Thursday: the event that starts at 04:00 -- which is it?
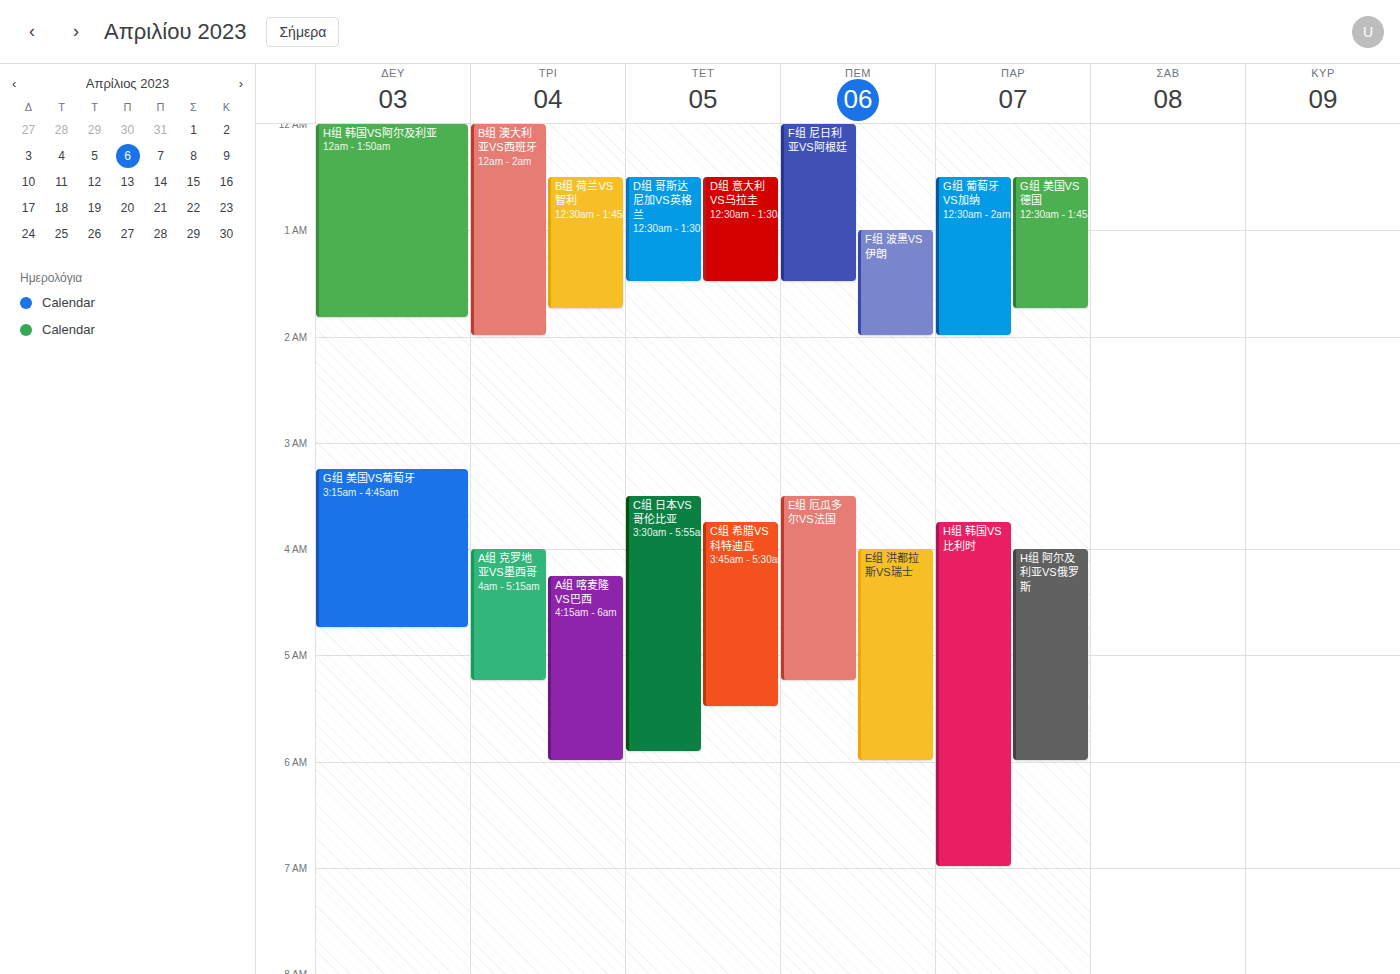
"E组 洪都拉斯VS瑞士"